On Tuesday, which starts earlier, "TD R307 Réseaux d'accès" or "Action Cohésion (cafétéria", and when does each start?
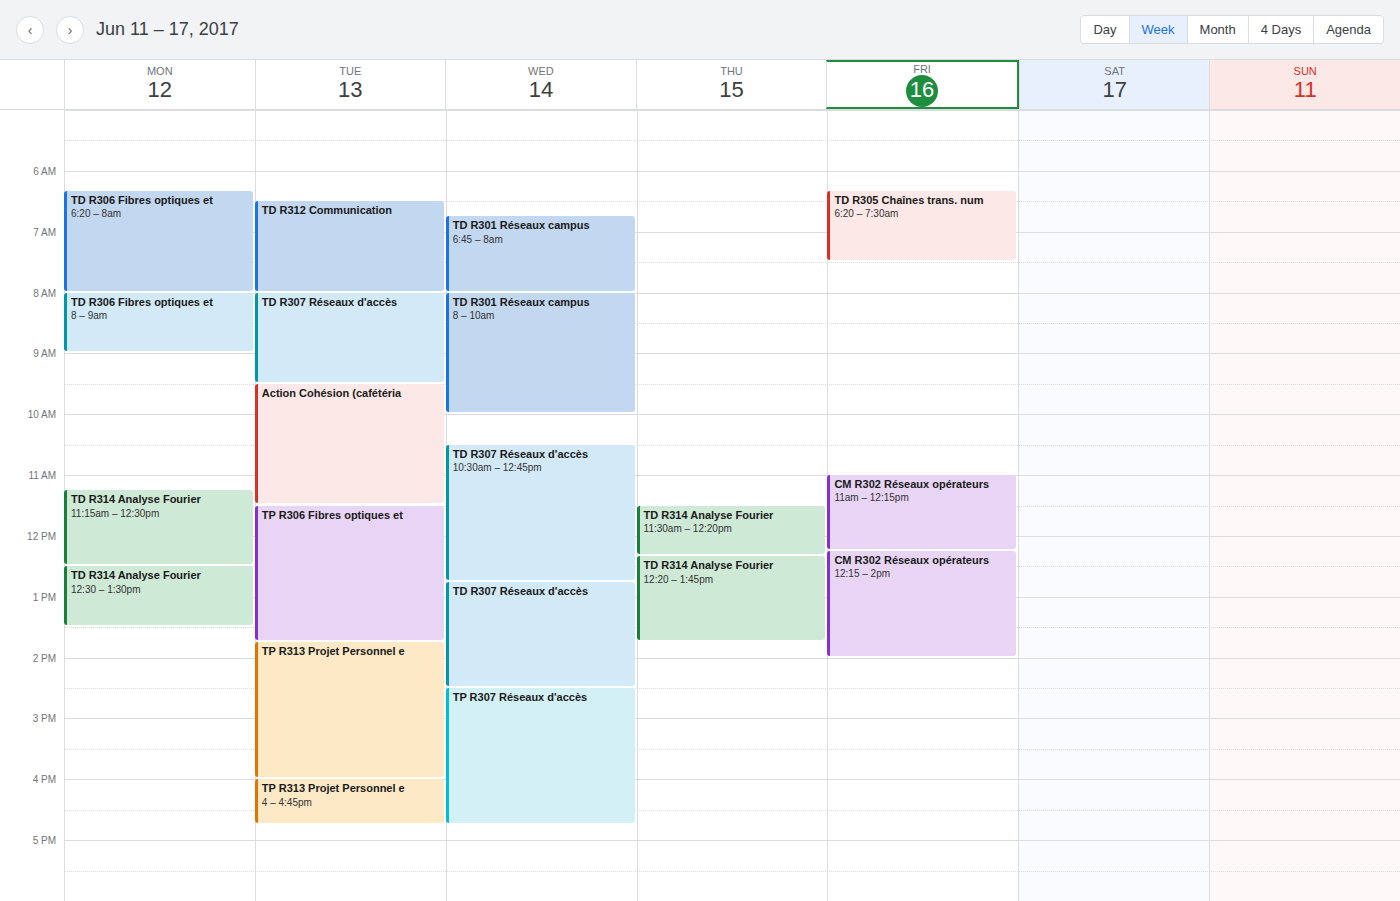
"TD R307 Réseaux d'accès" 8:00 AM; "Action Cohésion (cafétéria" 9:30 AM.